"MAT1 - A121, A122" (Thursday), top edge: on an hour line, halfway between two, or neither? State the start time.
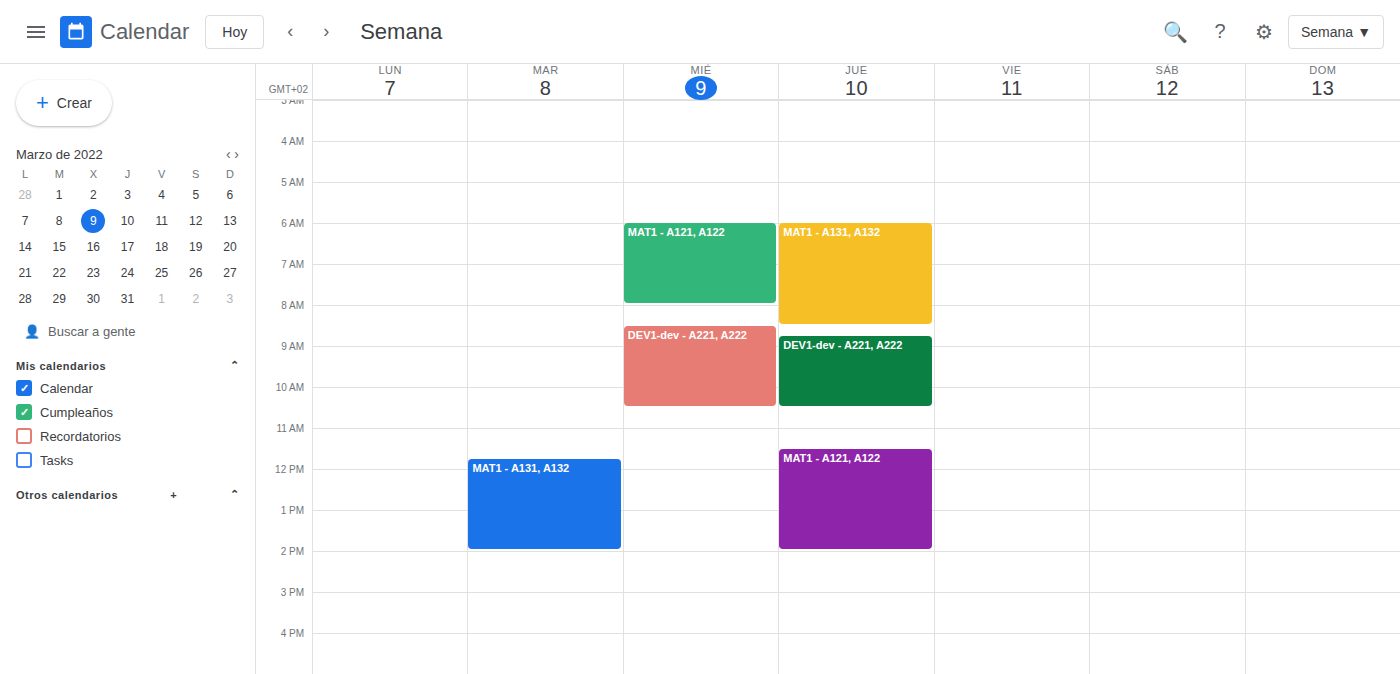
11:30 -- halfway between the 11:00 and 12:00 lines.